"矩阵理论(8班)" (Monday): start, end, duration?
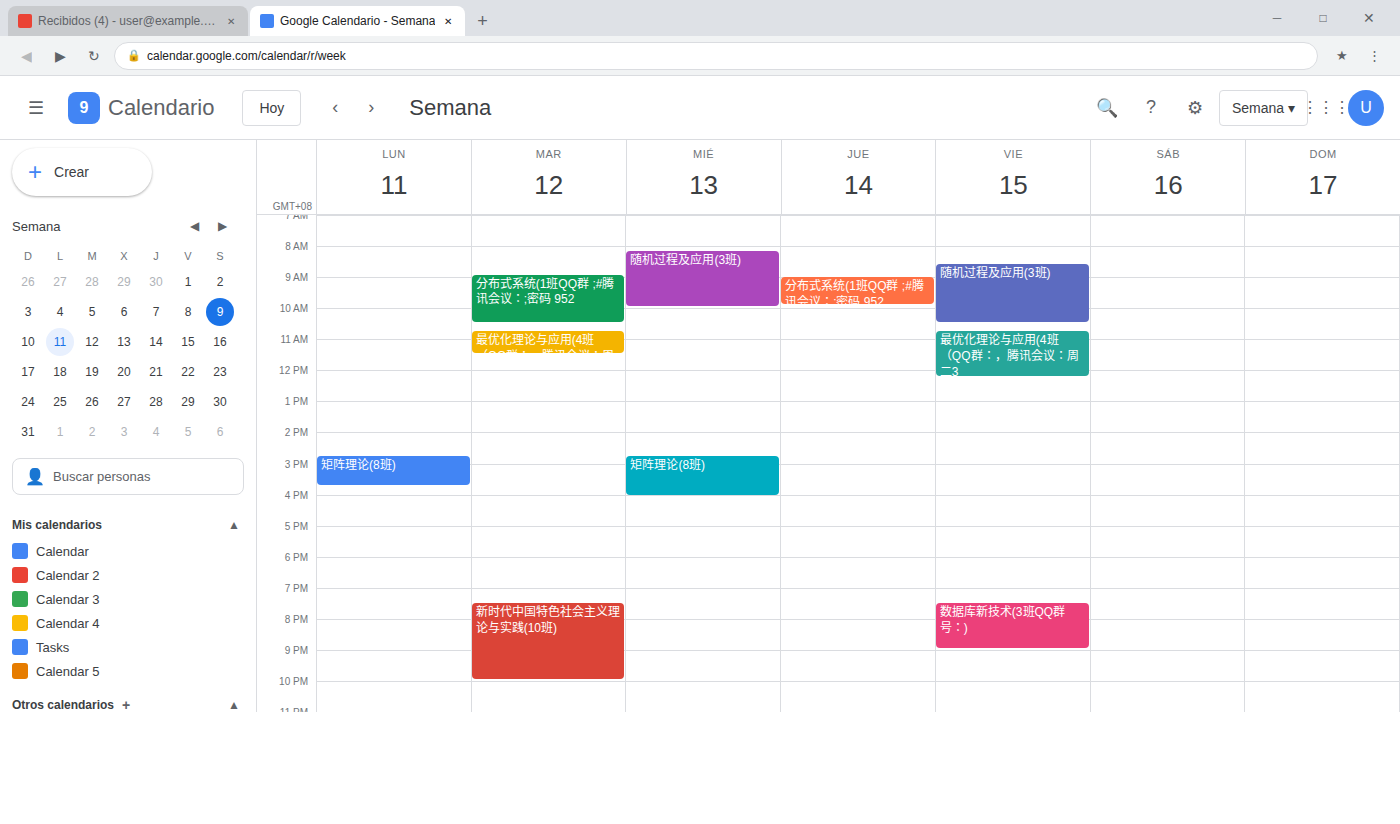
2:45 PM to 3:45 PM, 1 hour